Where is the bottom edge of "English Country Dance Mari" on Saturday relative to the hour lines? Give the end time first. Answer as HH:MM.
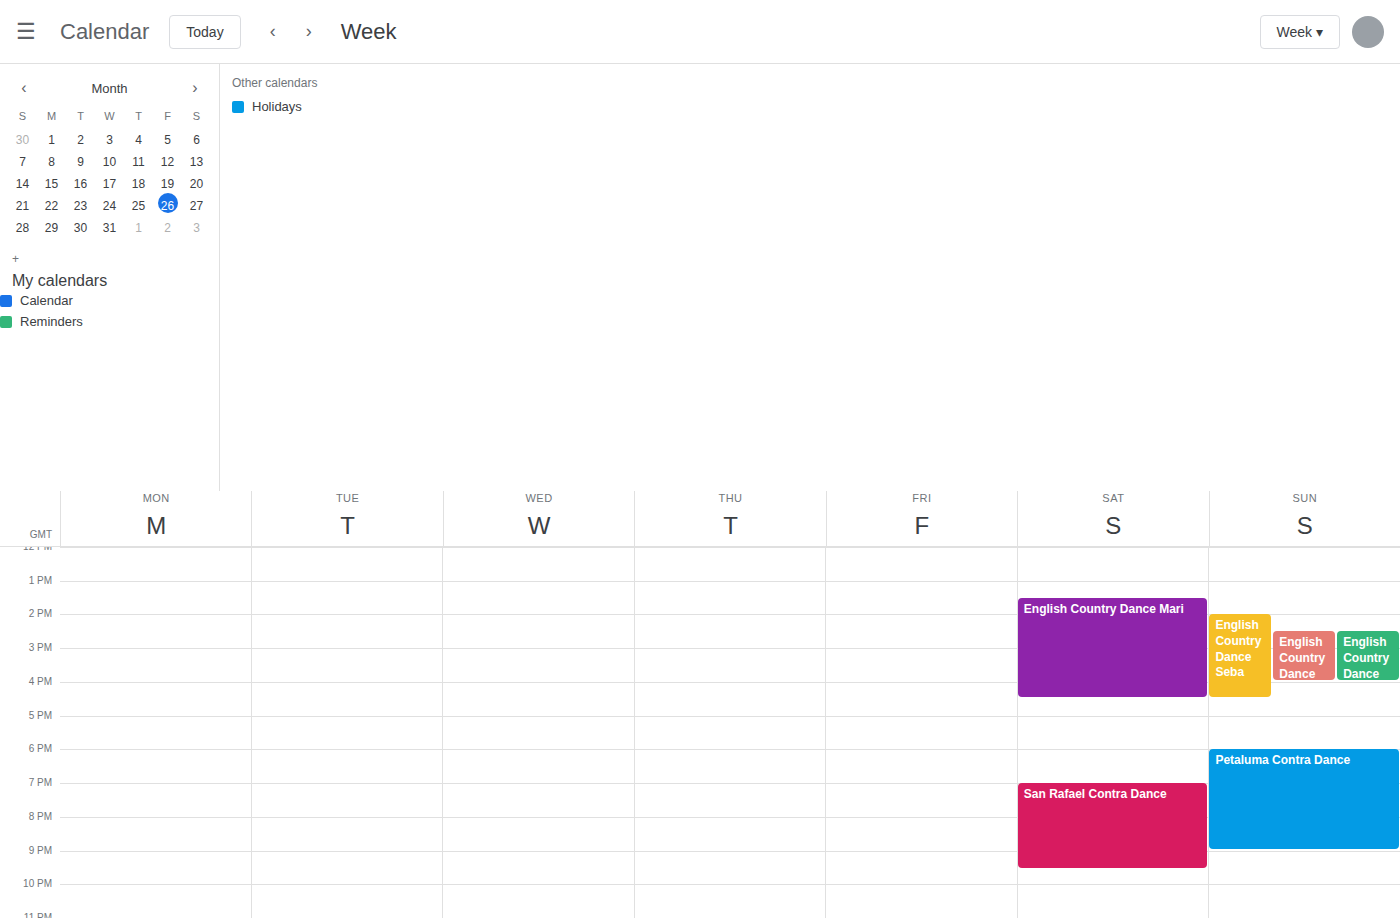
16:30 -- halfway between the 16:00 and 17:00 lines.